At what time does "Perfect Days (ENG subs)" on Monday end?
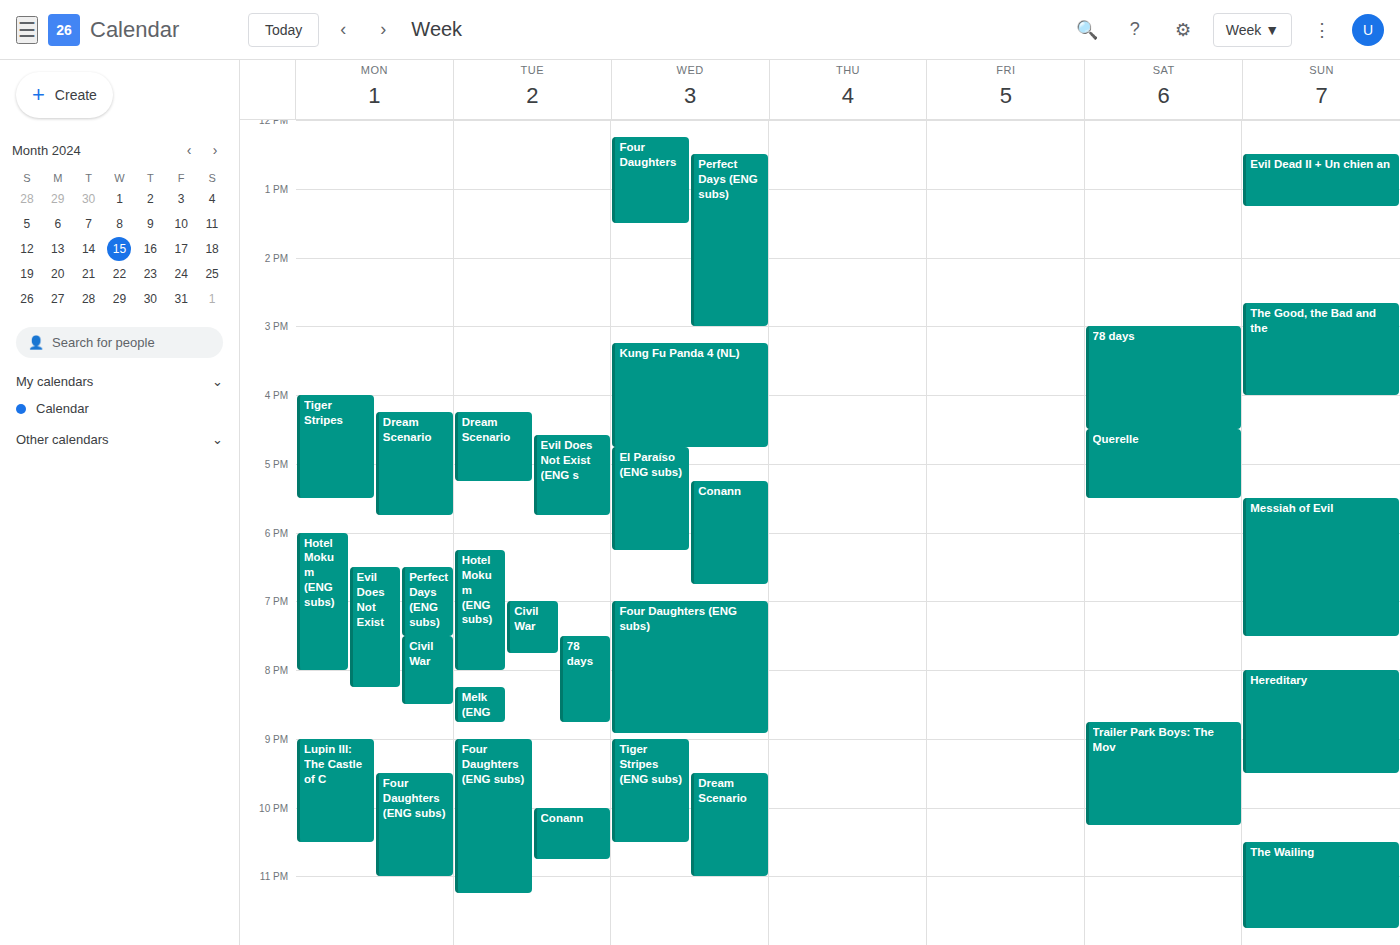
7:30 PM